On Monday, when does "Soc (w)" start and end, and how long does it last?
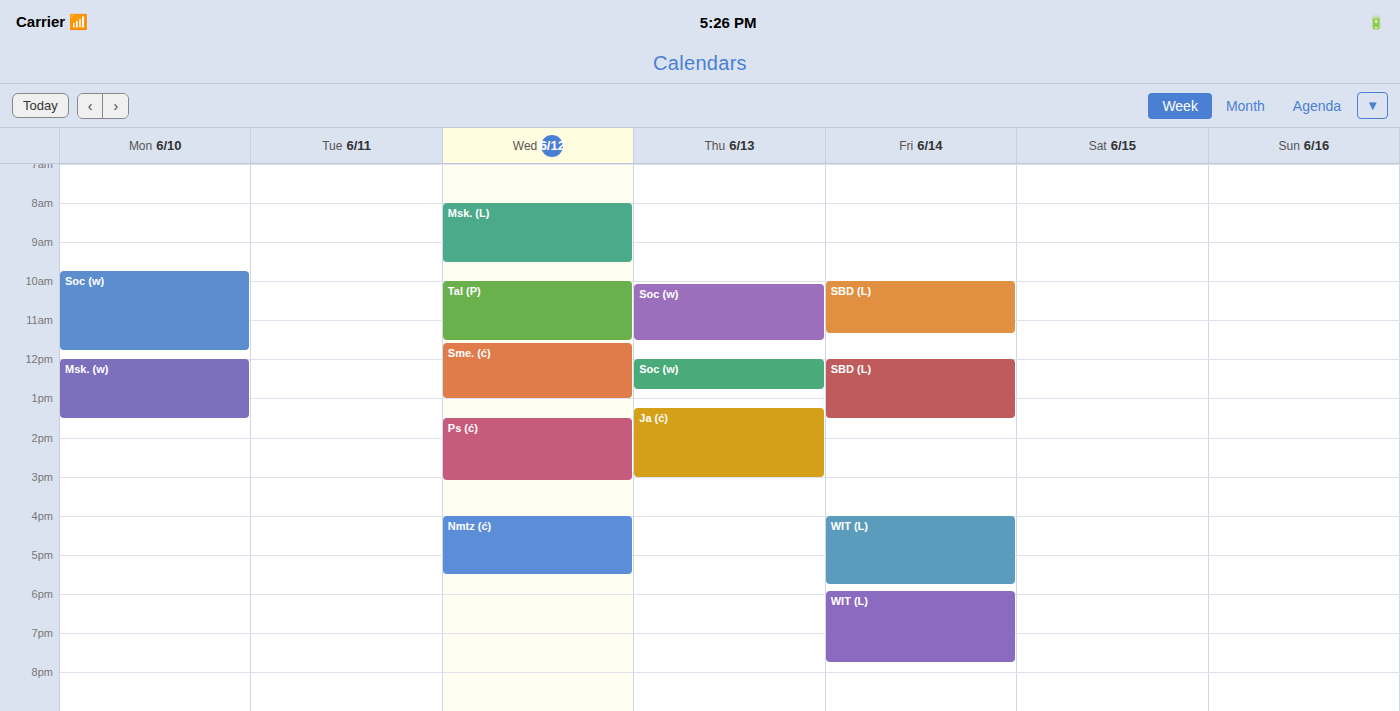
9:45 AM to 11:45 AM, 2 hours